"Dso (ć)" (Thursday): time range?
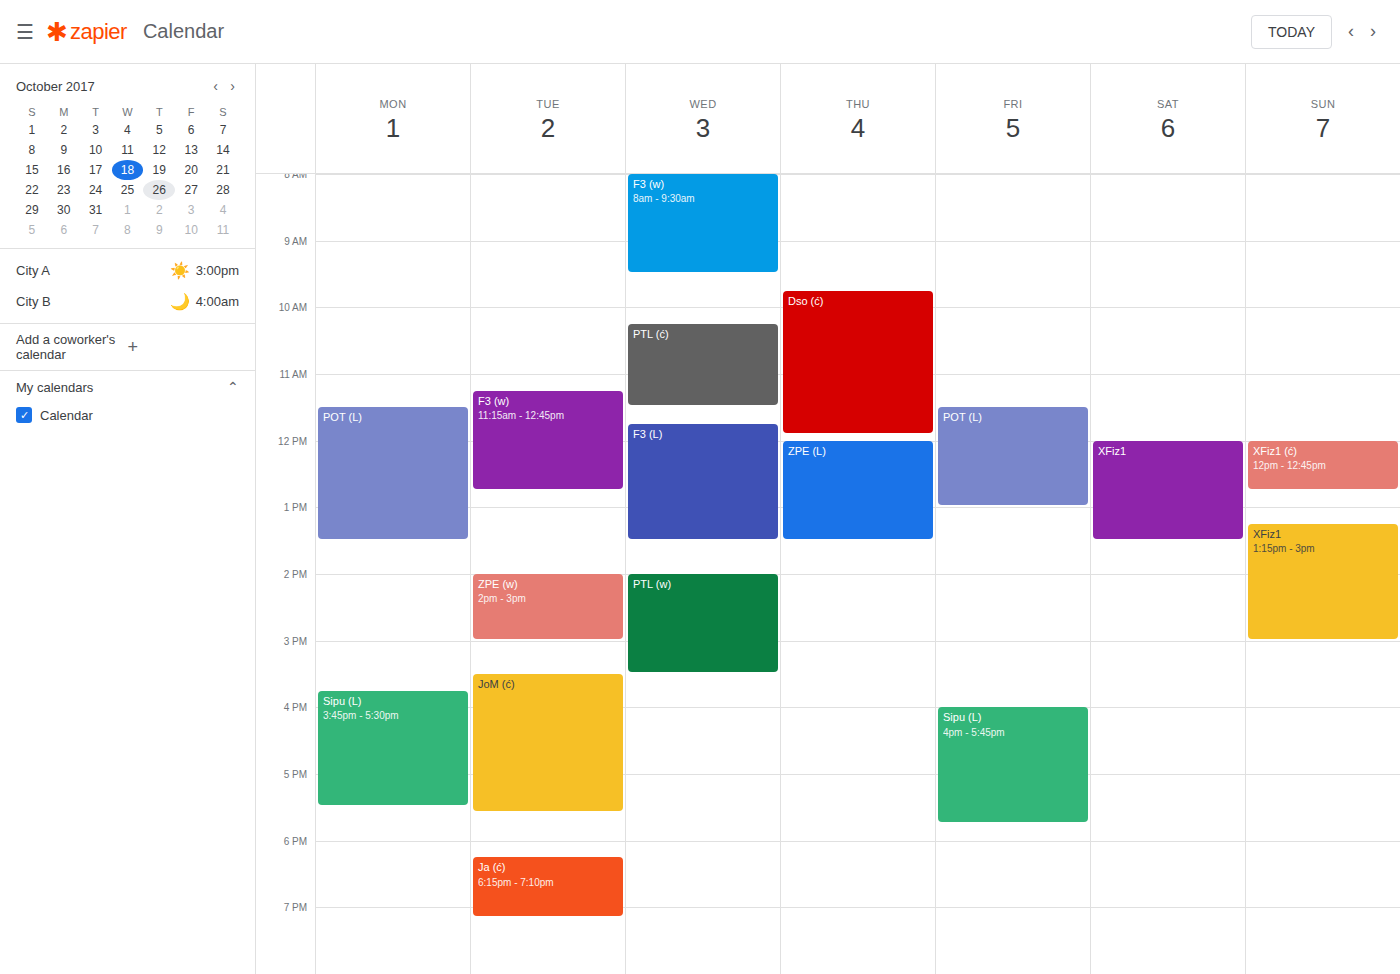
9:45 AM to 11:55 AM